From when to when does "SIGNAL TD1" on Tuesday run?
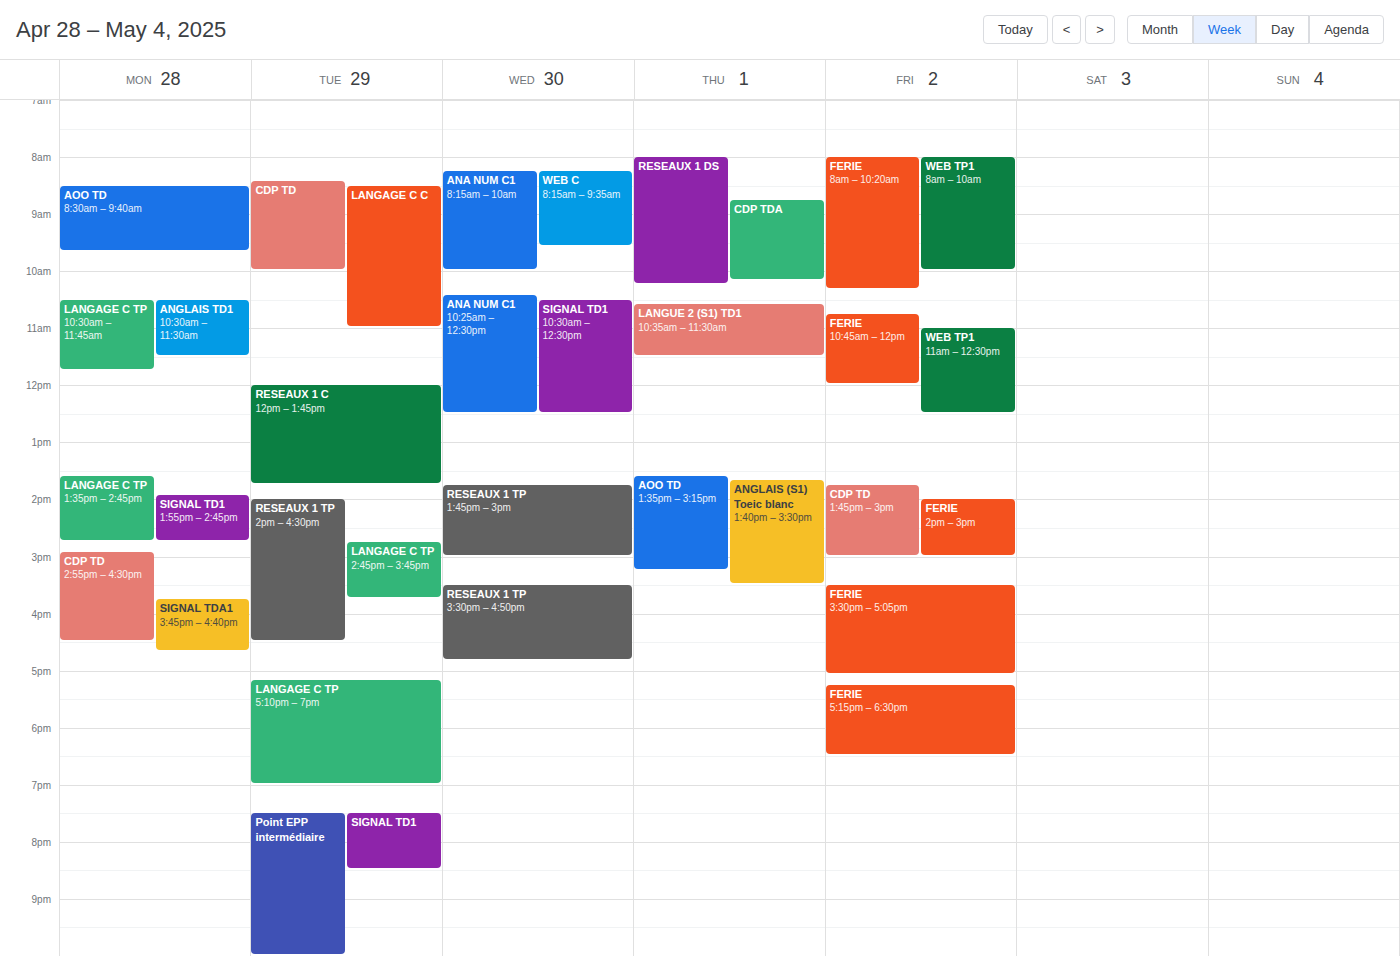
7:30 PM to 8:30 PM